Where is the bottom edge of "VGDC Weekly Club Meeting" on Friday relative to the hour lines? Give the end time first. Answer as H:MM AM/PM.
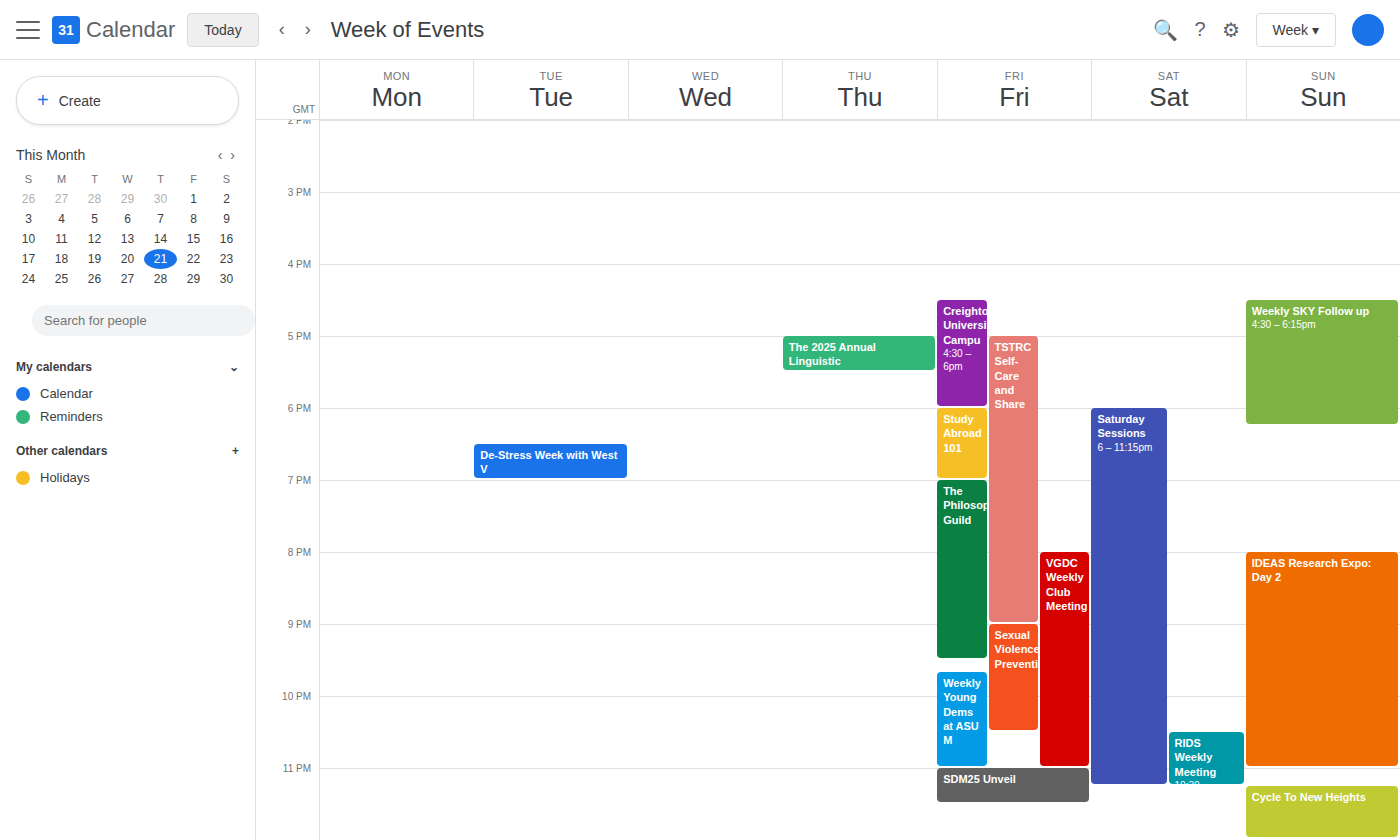
11:00 PM -- exactly on the 11 PM line.